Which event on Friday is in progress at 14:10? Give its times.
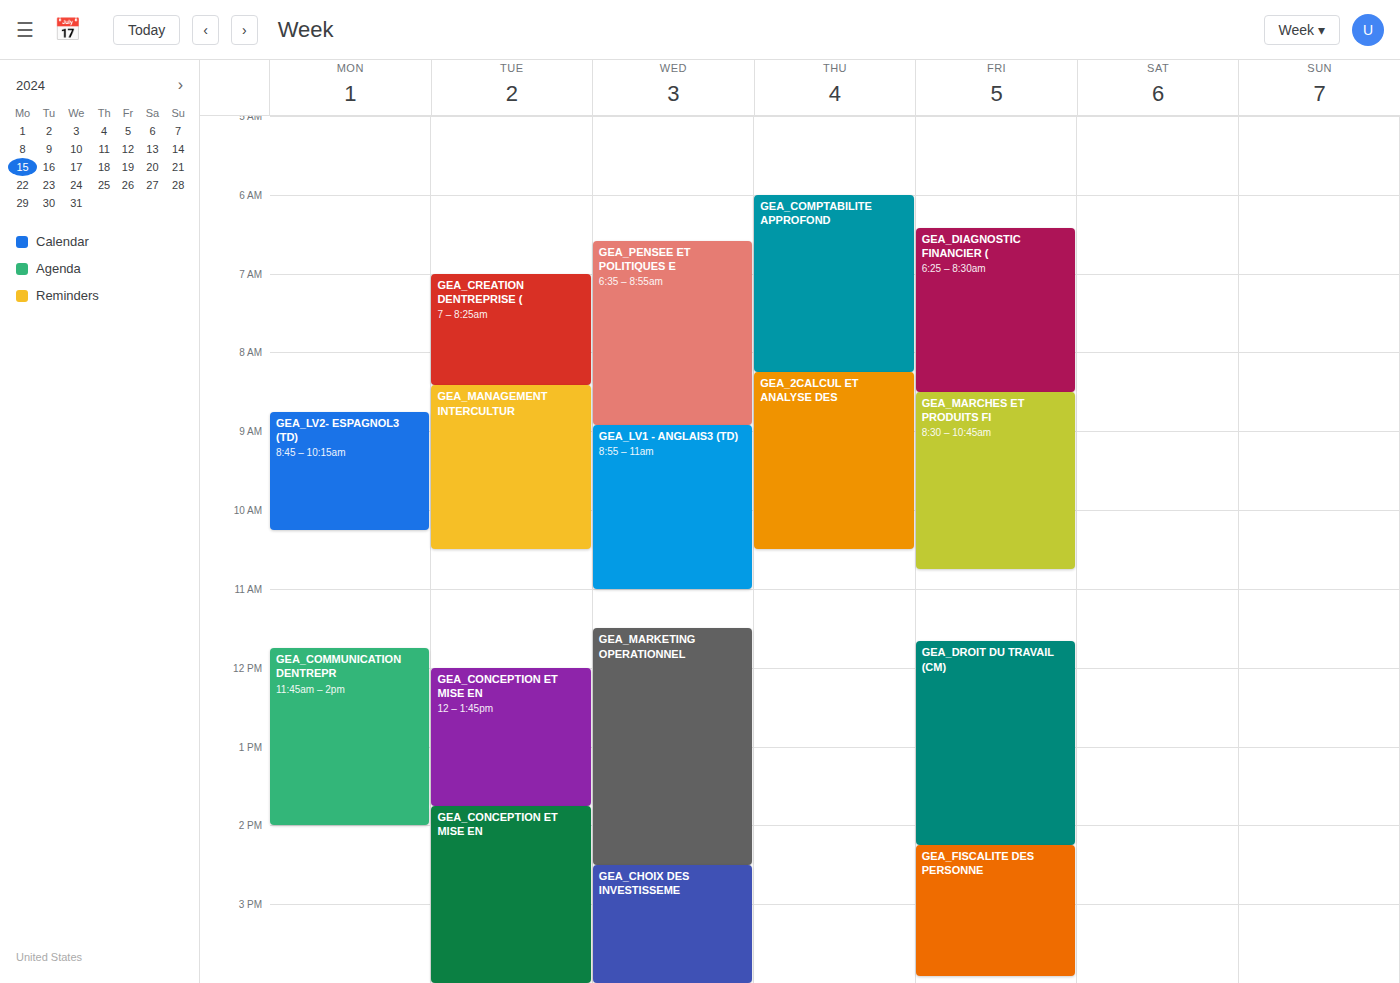
"GEA_DROIT DU TRAVAIL (CM)", 11:40 to 14:15